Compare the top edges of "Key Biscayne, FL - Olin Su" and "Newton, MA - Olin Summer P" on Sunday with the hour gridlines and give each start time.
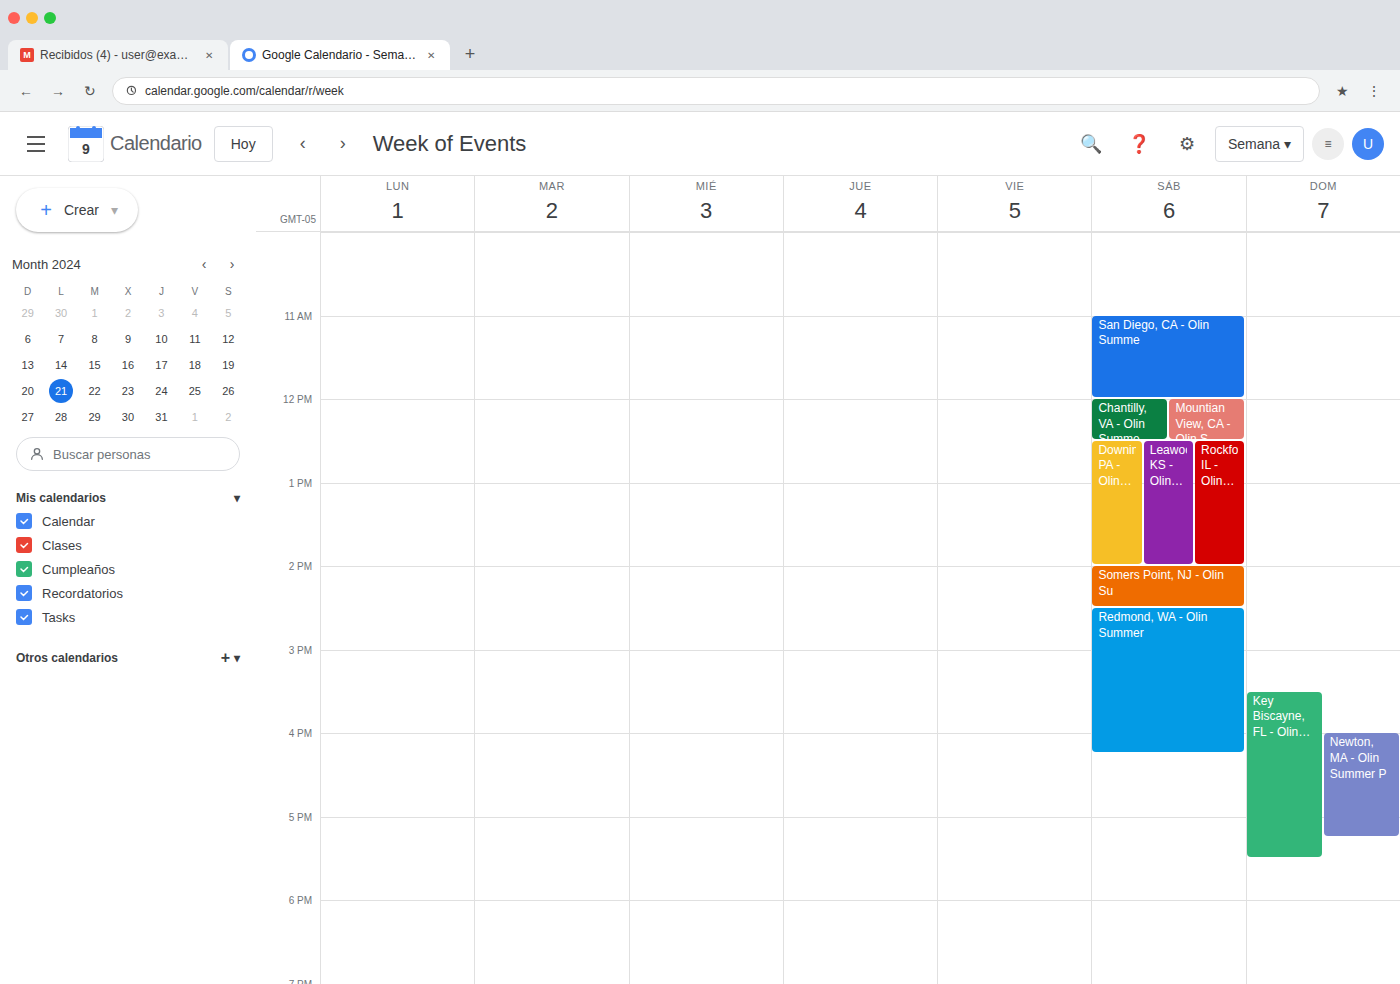
"Key Biscayne, FL - Olin Su": 3:30 PM, halfway between the 3 PM and 4 PM lines. "Newton, MA - Olin Summer P": 4:00 PM, exactly on the 4 PM line.